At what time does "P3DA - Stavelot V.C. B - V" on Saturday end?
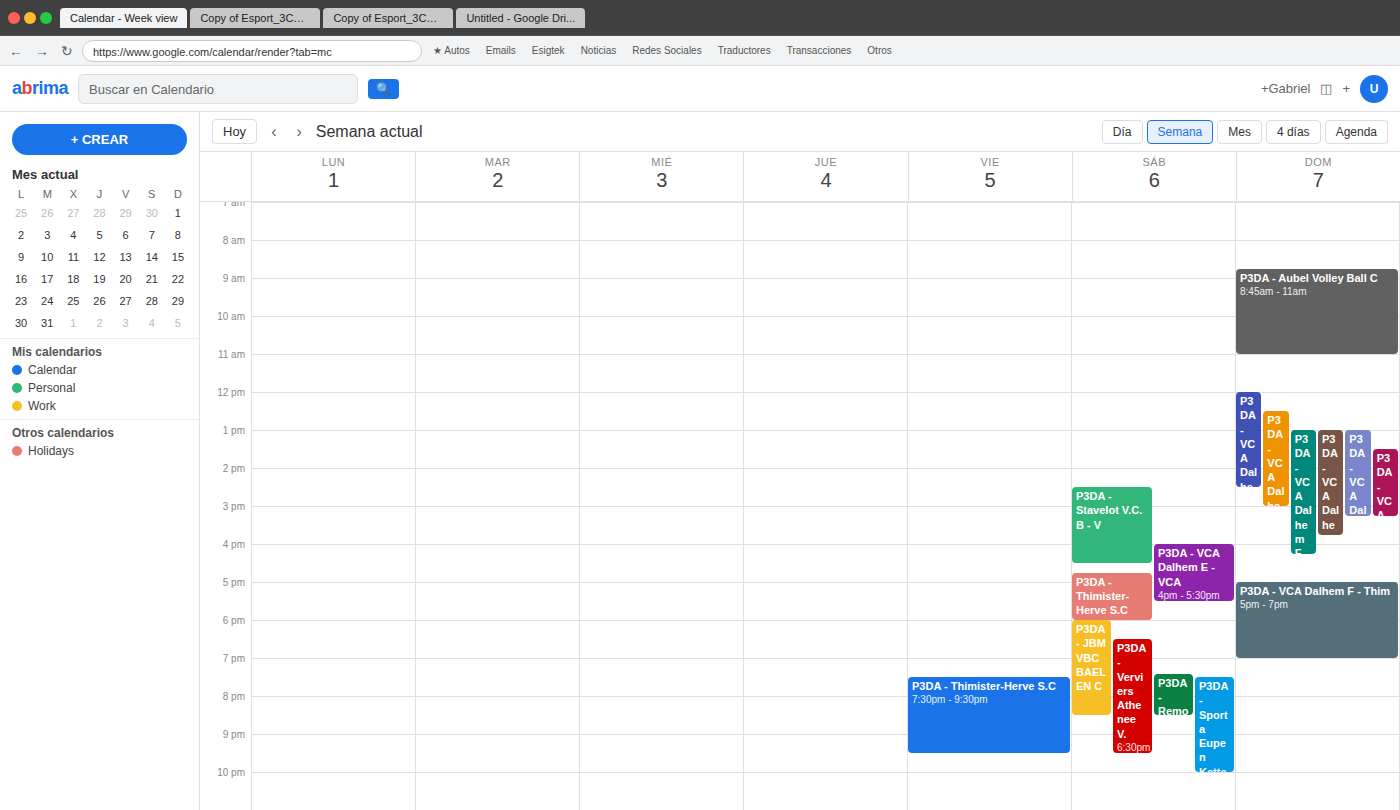
4:30 PM